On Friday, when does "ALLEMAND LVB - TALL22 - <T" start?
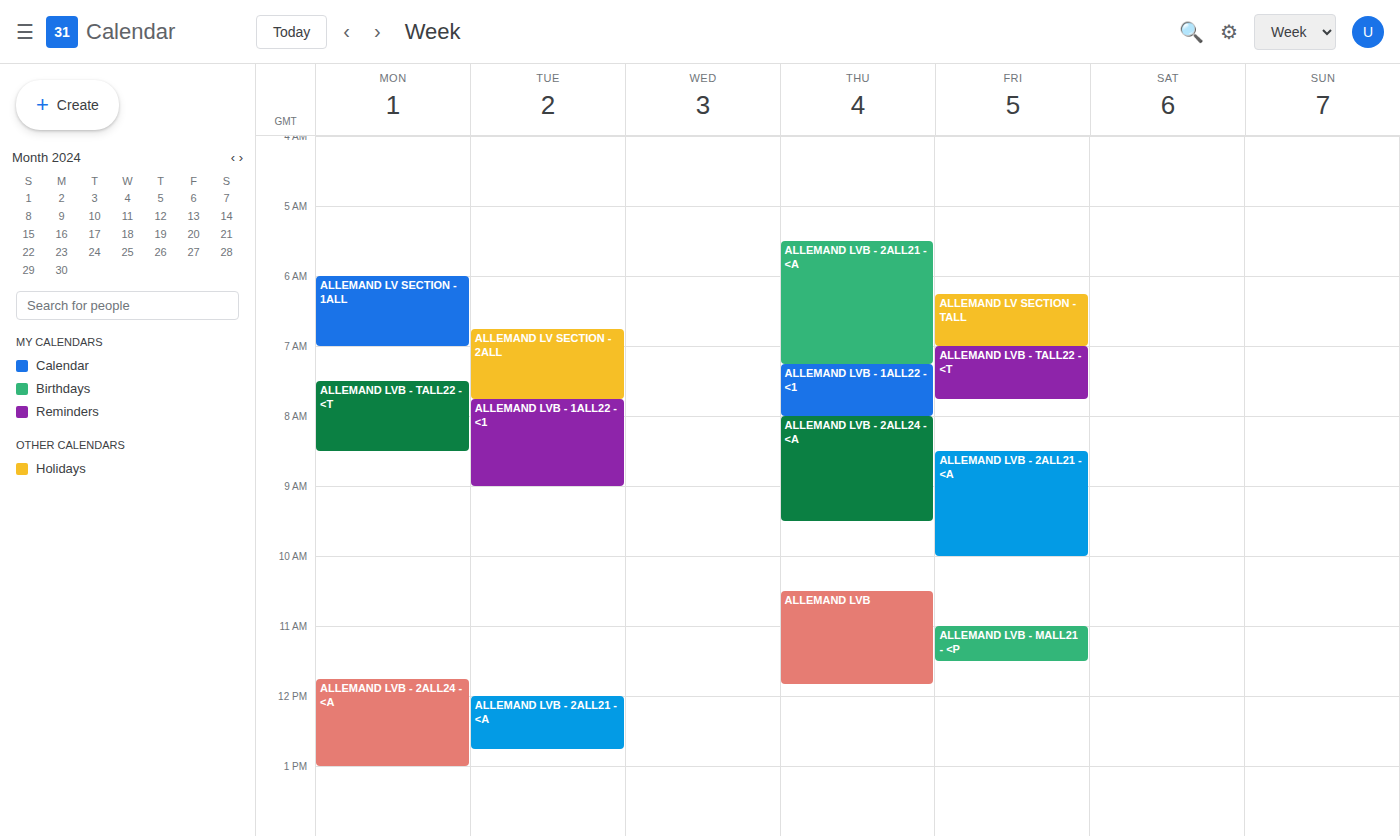
7:00 AM